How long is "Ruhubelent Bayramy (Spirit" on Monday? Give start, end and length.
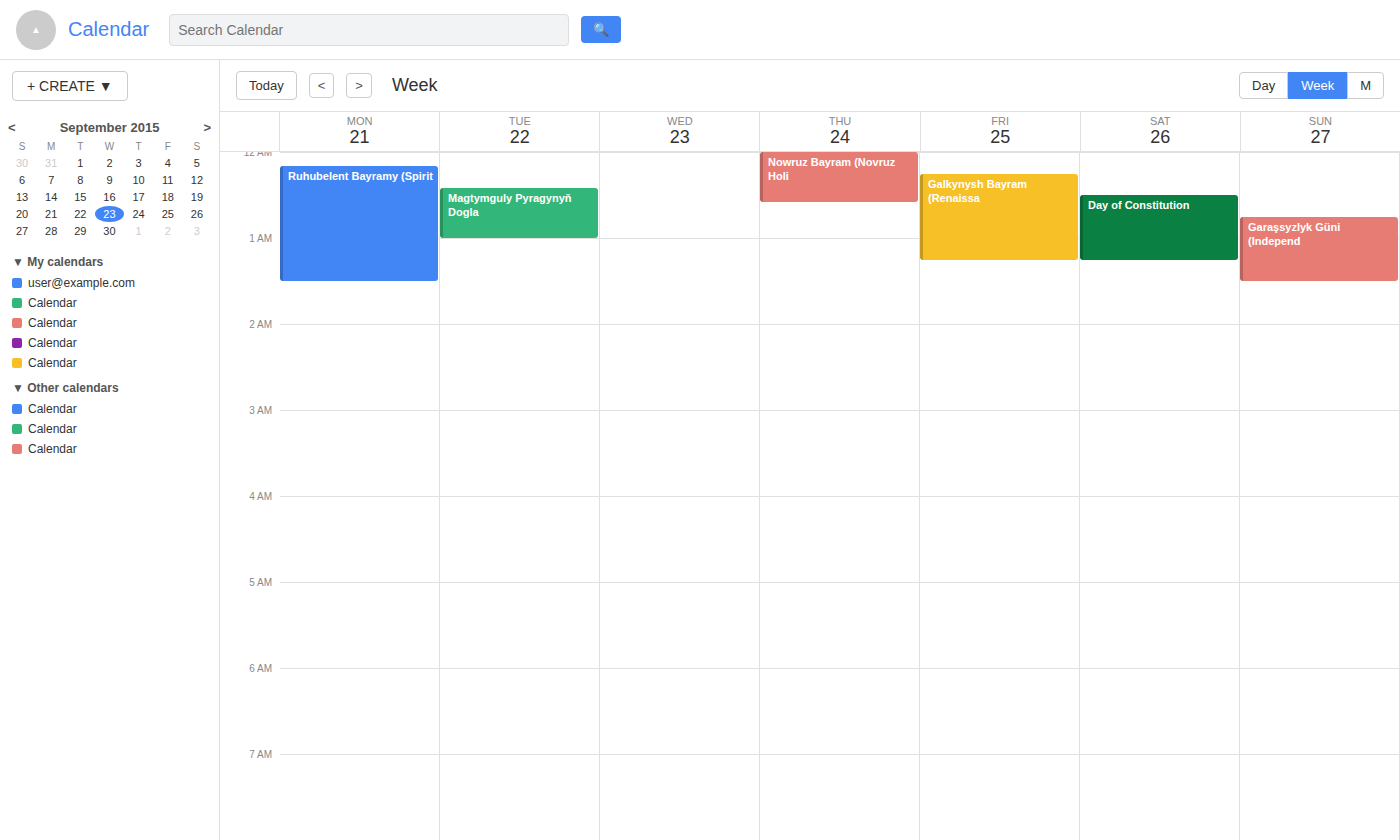
12:10 AM to 1:30 AM, 1 hour 20 minutes